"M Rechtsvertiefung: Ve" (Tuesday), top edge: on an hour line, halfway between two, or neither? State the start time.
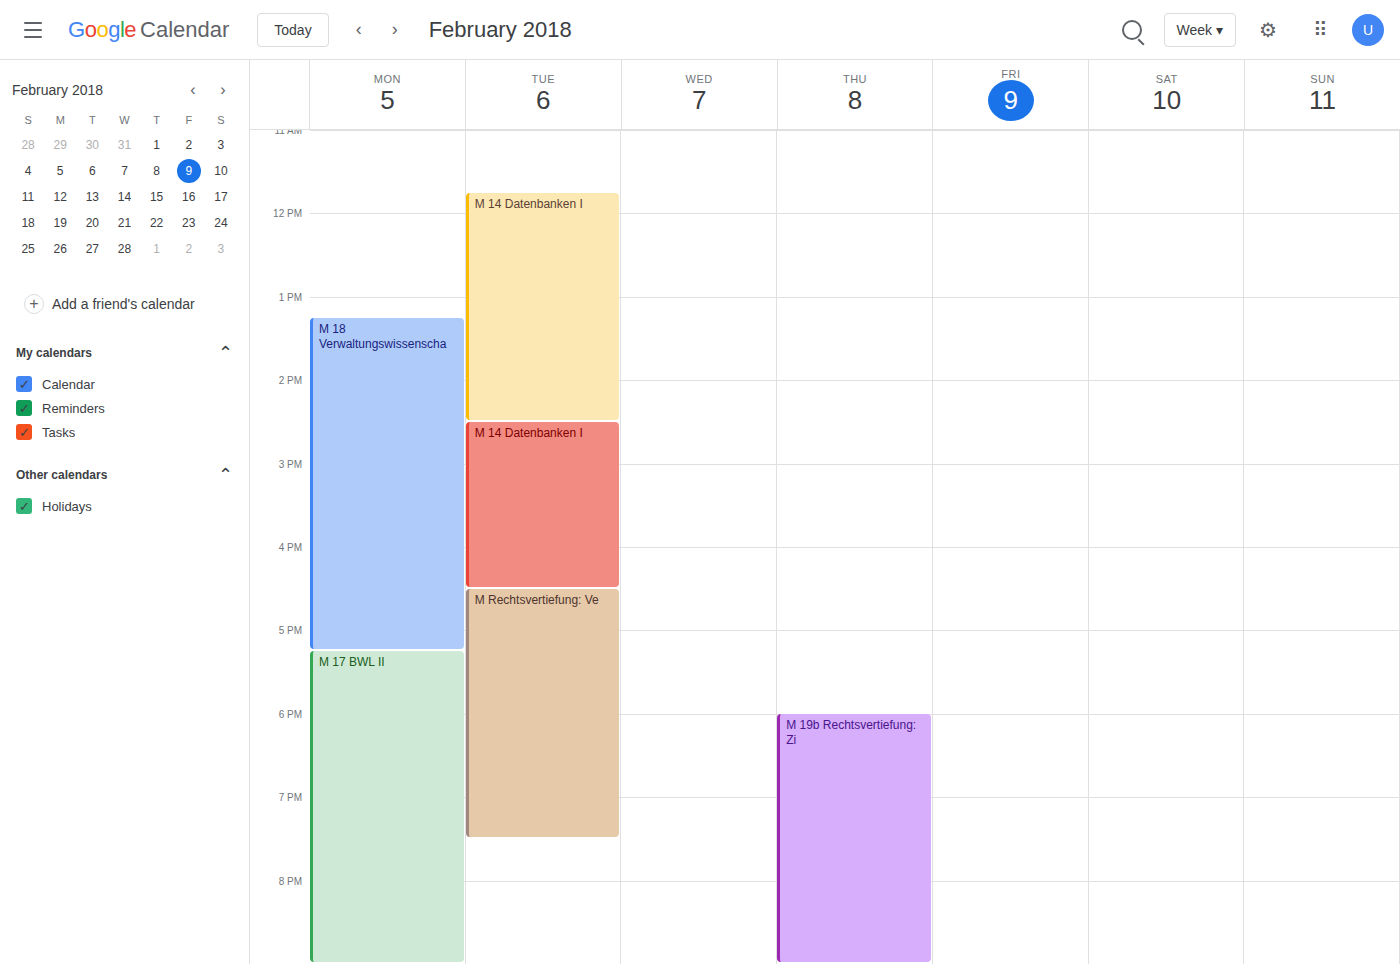
4:30 PM -- halfway between the 4 PM and 5 PM lines.